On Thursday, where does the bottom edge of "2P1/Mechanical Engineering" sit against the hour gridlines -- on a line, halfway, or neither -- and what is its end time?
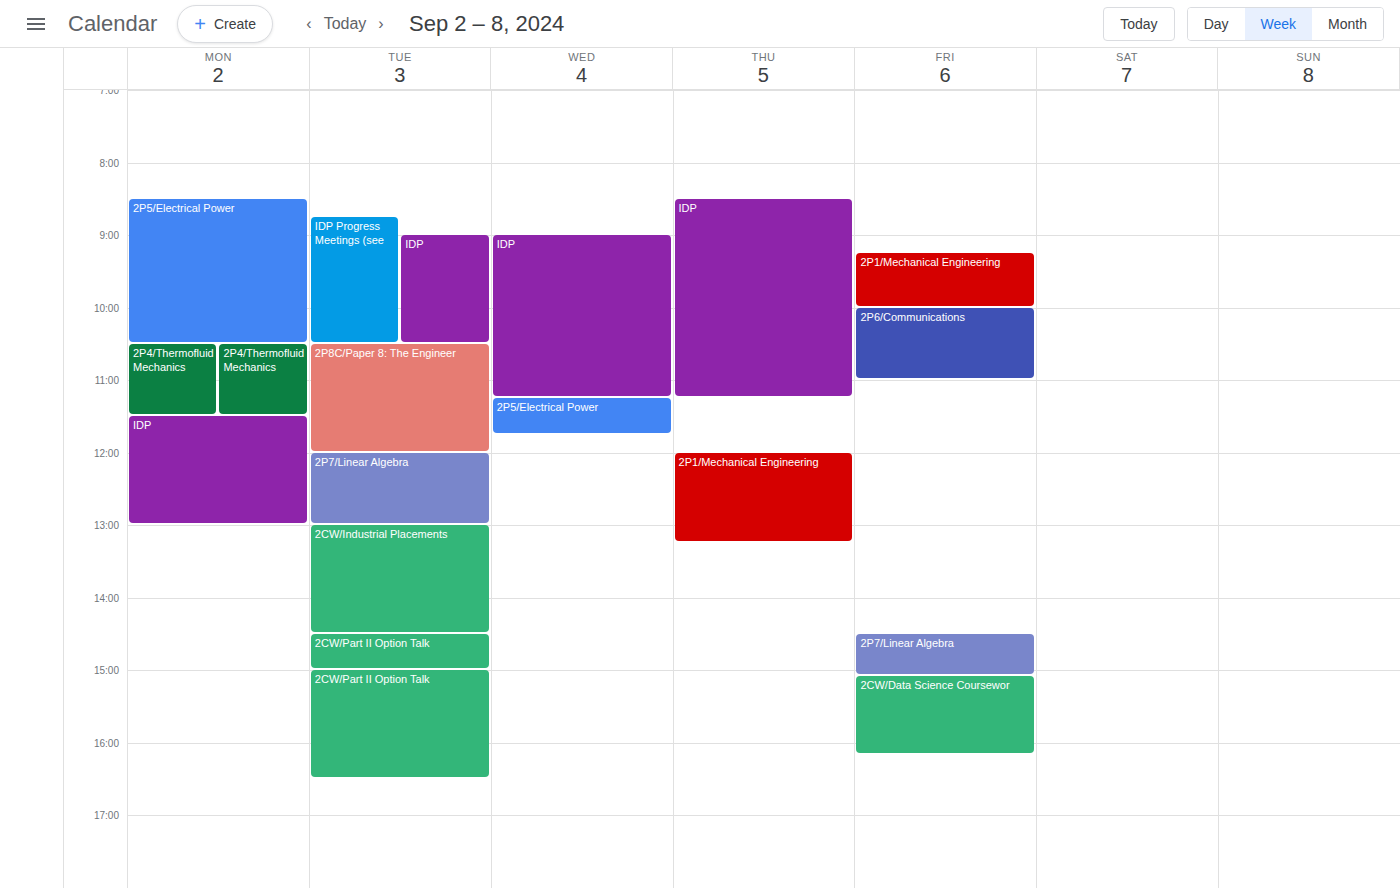
1:15 PM -- neither: a quarter of the way from the 1 PM line to the 2 PM line.